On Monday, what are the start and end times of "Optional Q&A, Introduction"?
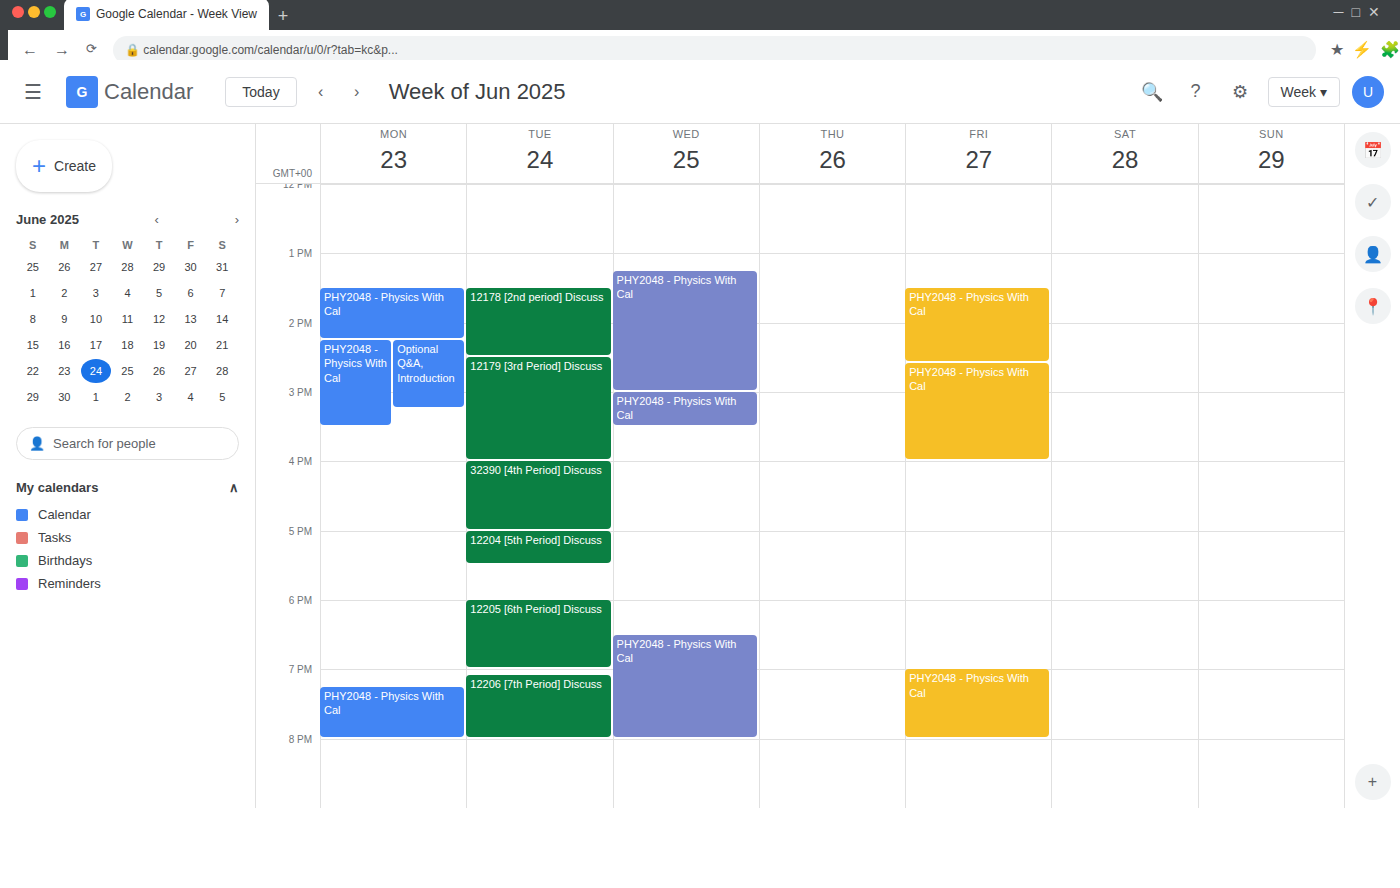
2:15 PM to 3:15 PM